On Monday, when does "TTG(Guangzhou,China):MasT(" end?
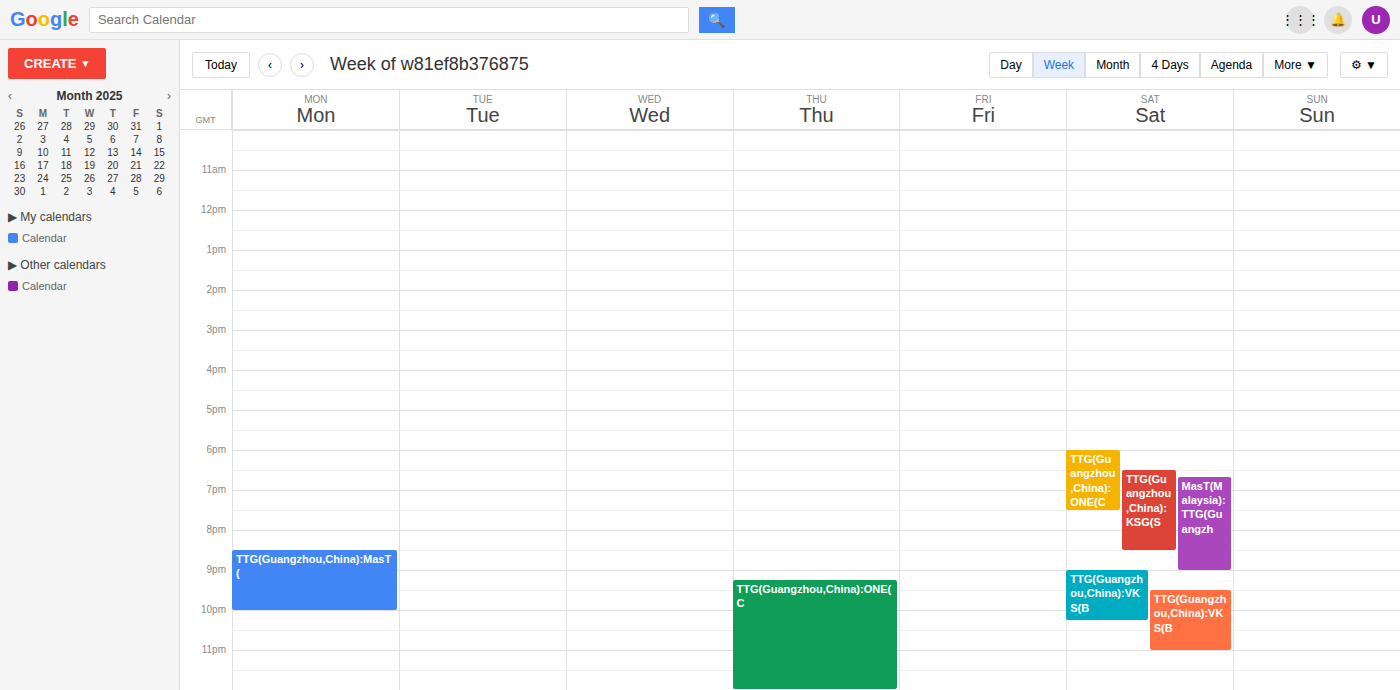
10:00 PM